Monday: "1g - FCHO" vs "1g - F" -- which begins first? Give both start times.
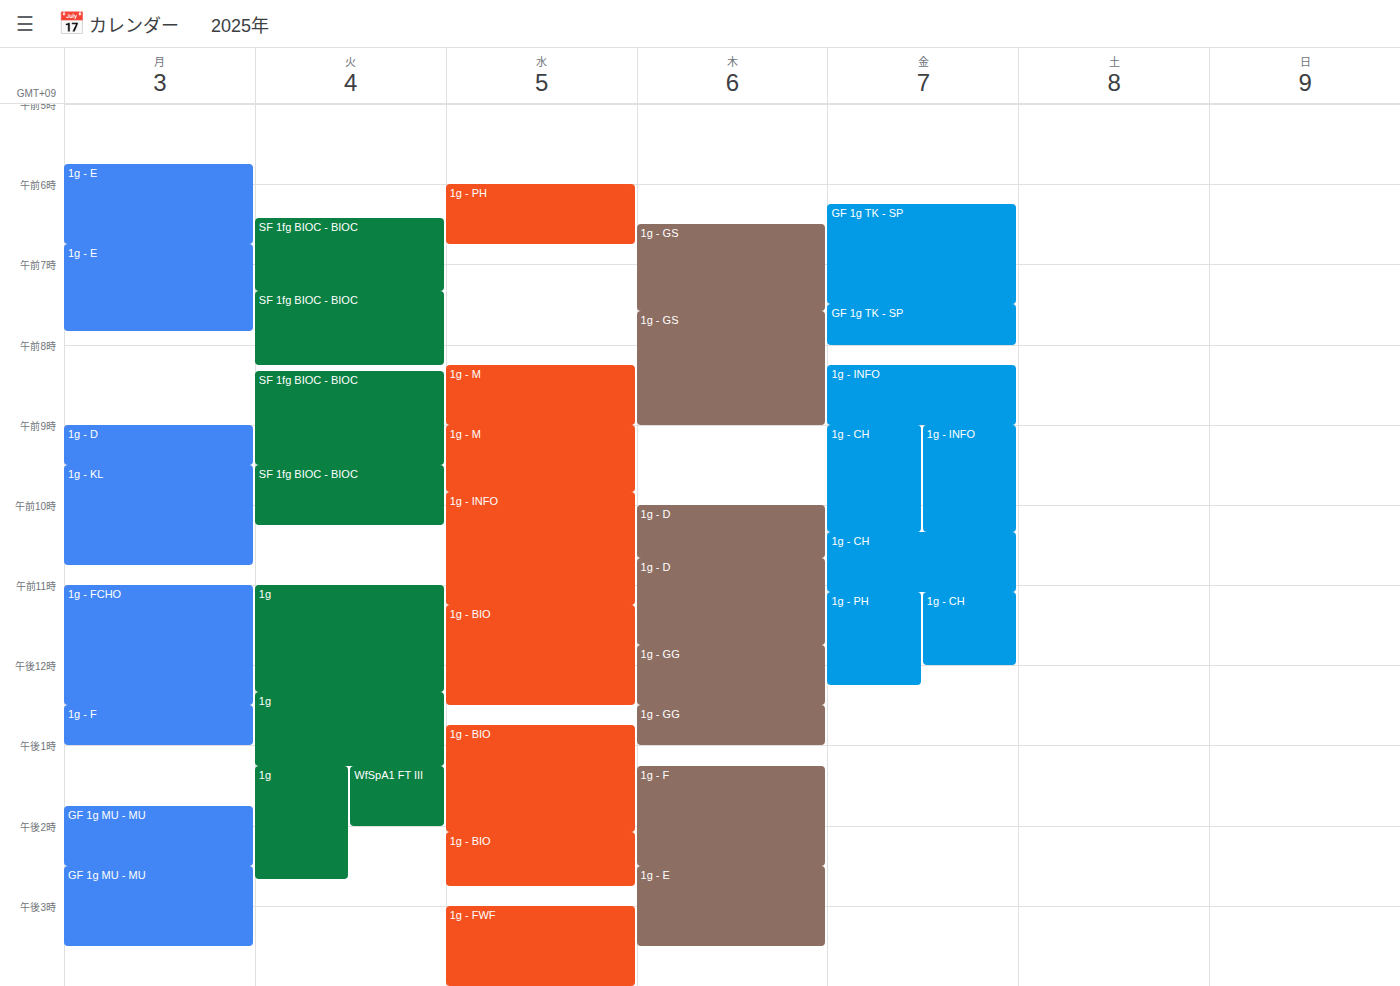
"1g - FCHO" 11:00 AM; "1g - F" 12:30 PM.